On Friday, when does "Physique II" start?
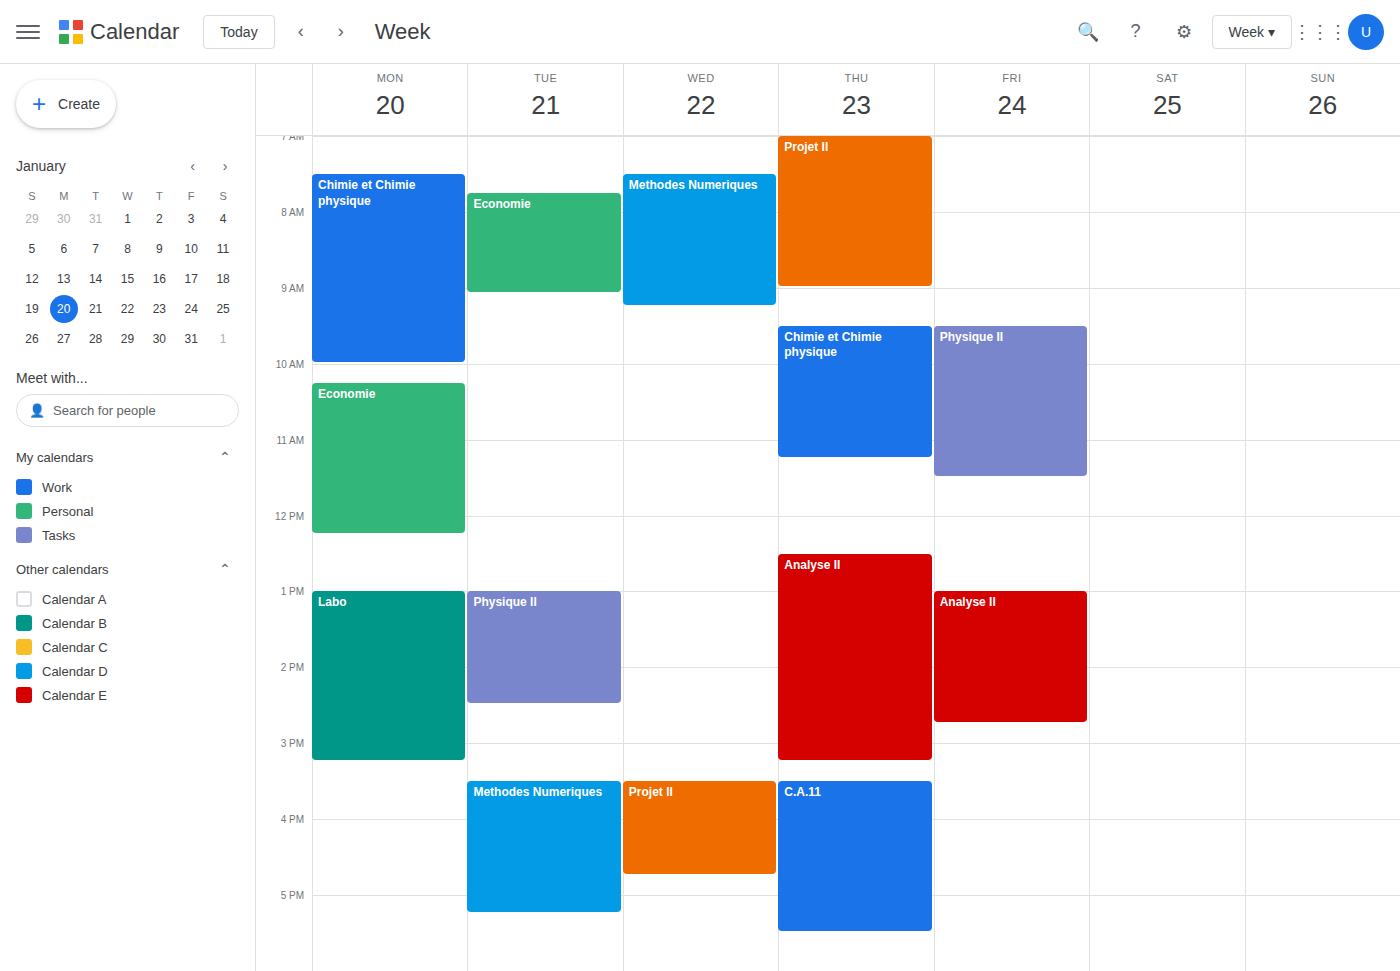
09:30